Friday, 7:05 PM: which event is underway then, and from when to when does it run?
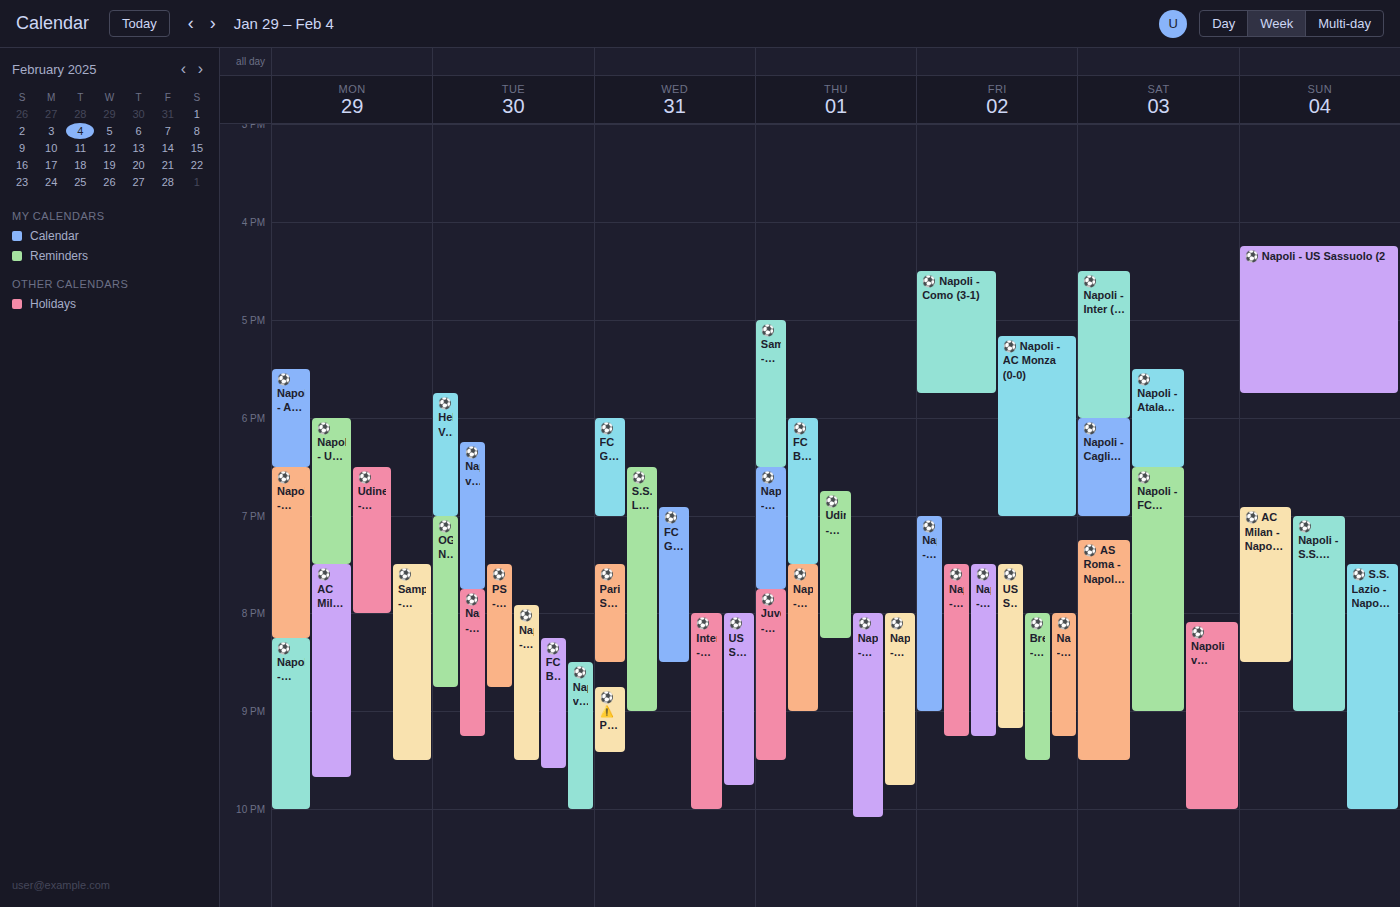
"⚽ Napoli - Cagliari (2-0)", 7:00 PM to 9:00 PM